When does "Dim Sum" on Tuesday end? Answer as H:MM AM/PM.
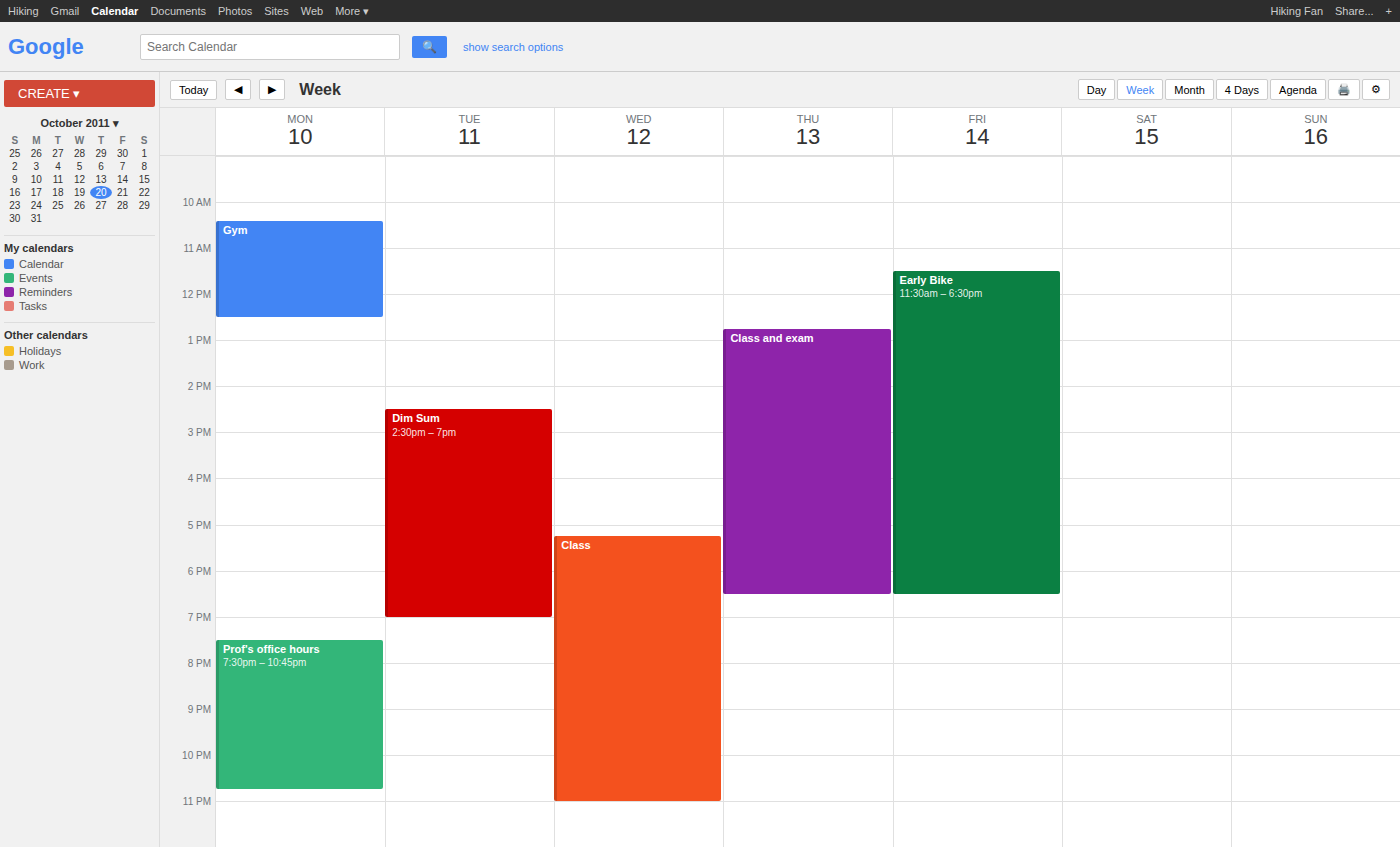
7:00 PM